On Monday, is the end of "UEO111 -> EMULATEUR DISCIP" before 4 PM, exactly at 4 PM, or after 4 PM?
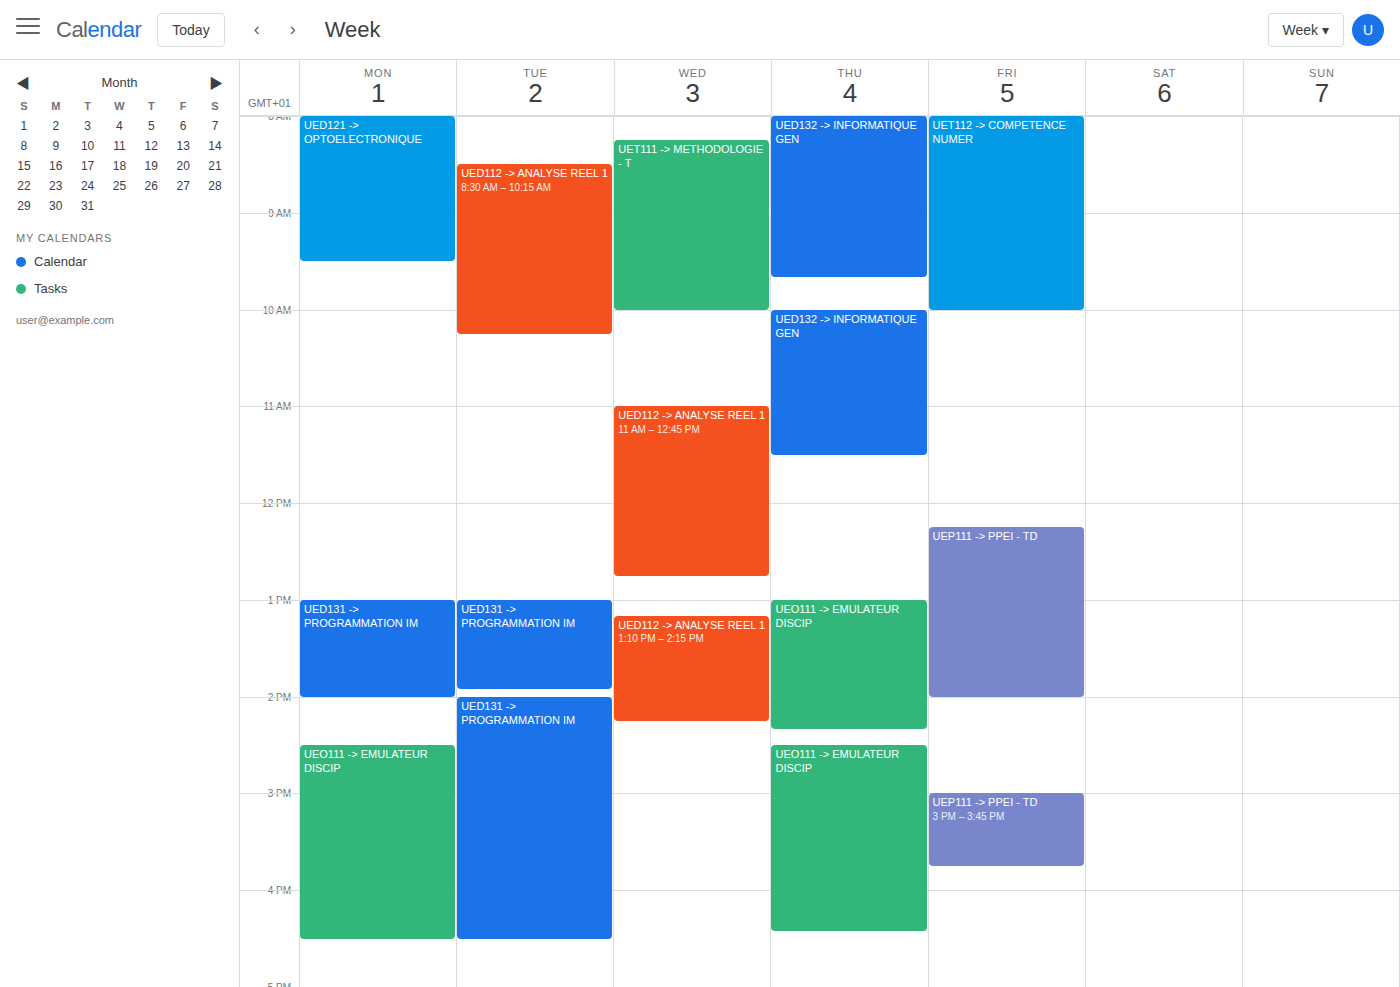
4:30 PM -- after 4 PM, 30 minutes below the 4 PM line.